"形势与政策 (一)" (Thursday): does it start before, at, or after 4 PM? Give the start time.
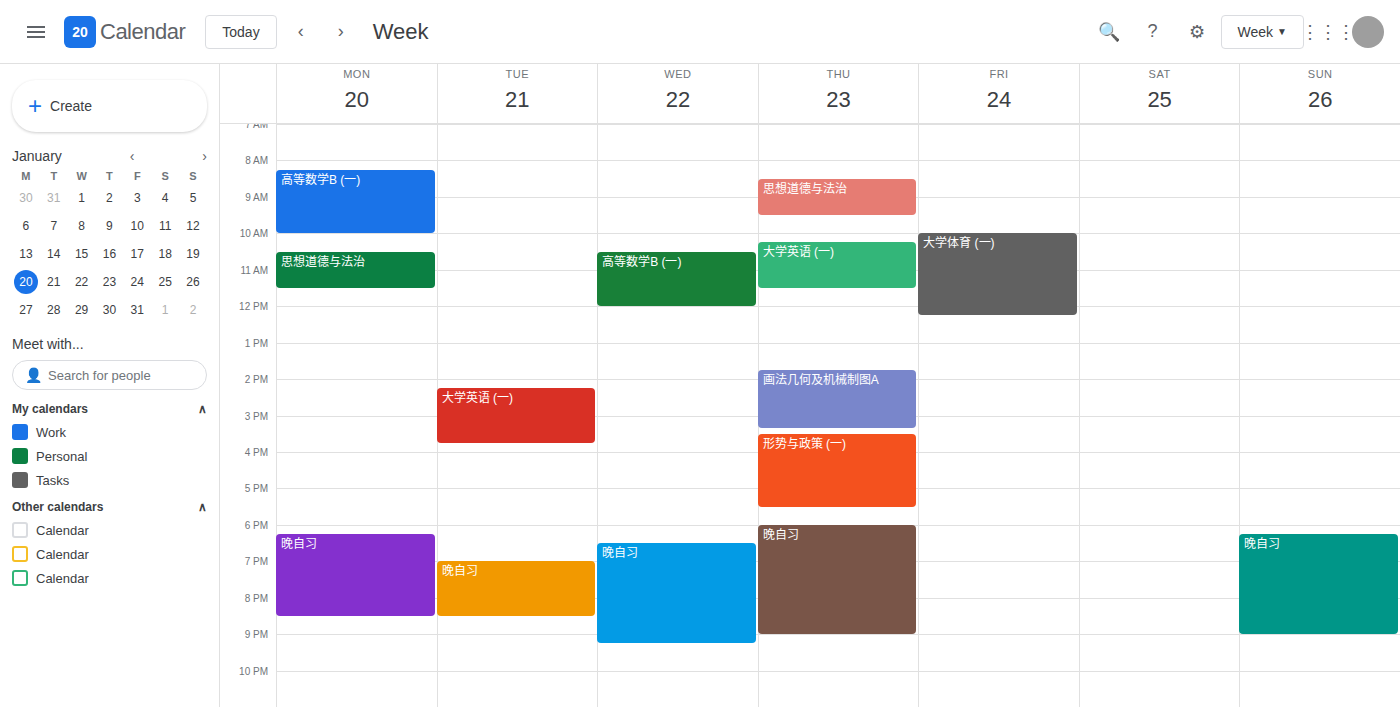
3:30 PM -- before 4 PM, 30 minutes above the 4 PM line.